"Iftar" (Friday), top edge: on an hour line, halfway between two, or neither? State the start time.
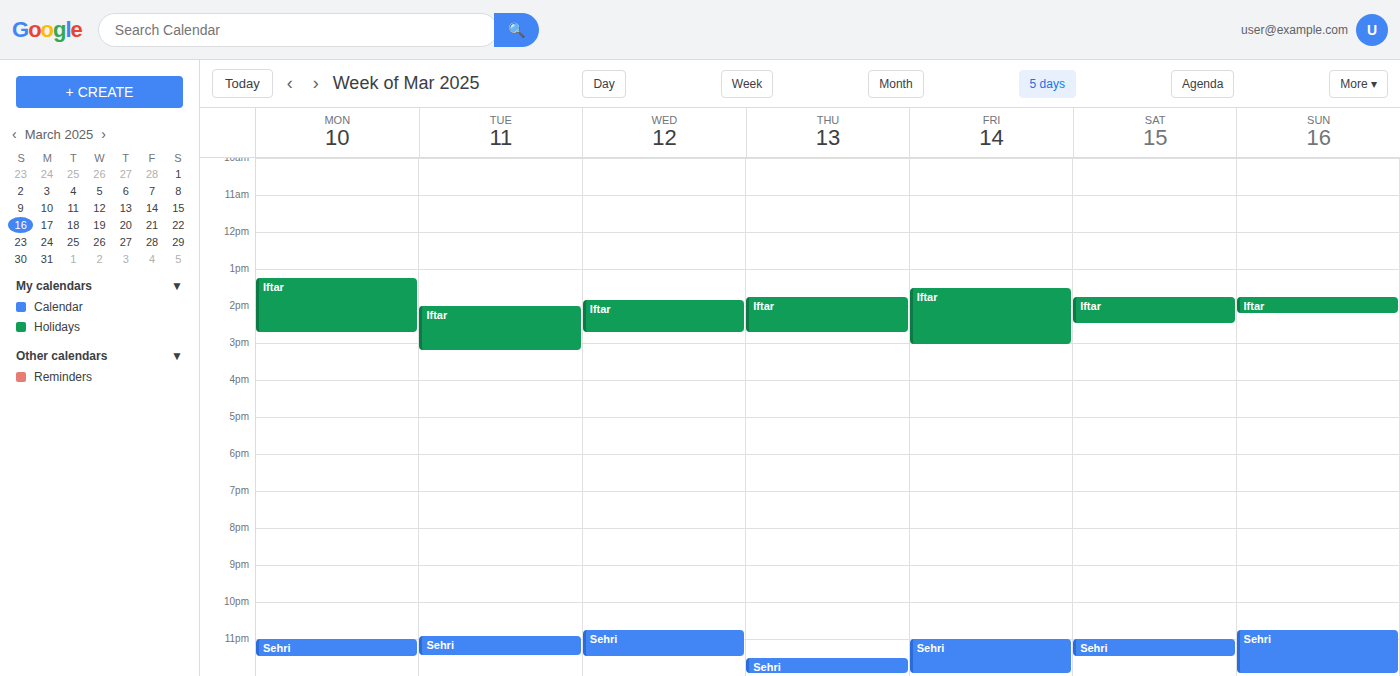
1:30 PM -- halfway between the 1 PM and 2 PM lines.